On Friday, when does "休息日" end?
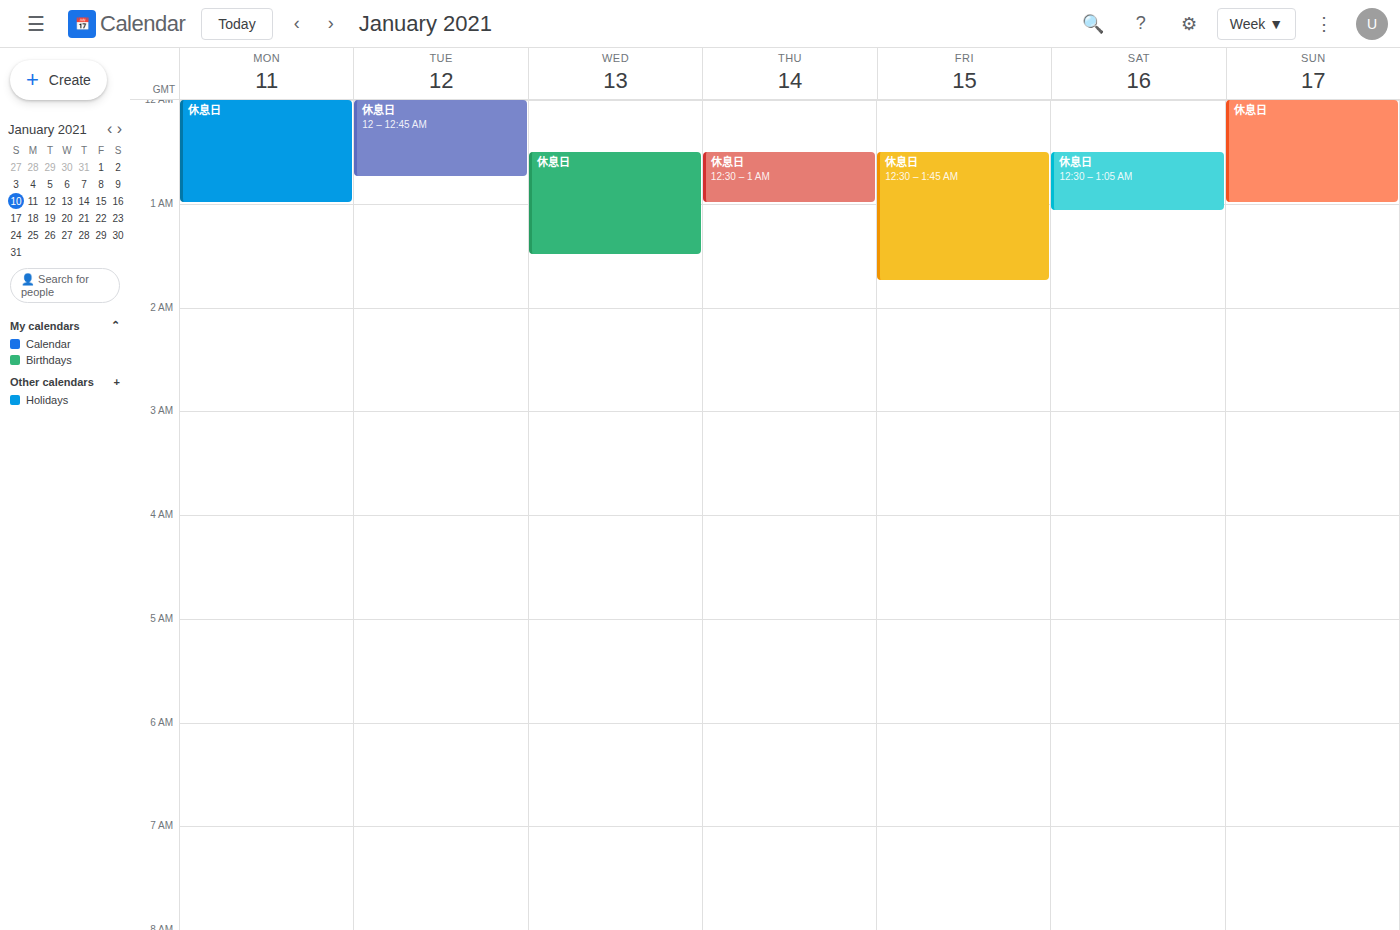
1:45 AM